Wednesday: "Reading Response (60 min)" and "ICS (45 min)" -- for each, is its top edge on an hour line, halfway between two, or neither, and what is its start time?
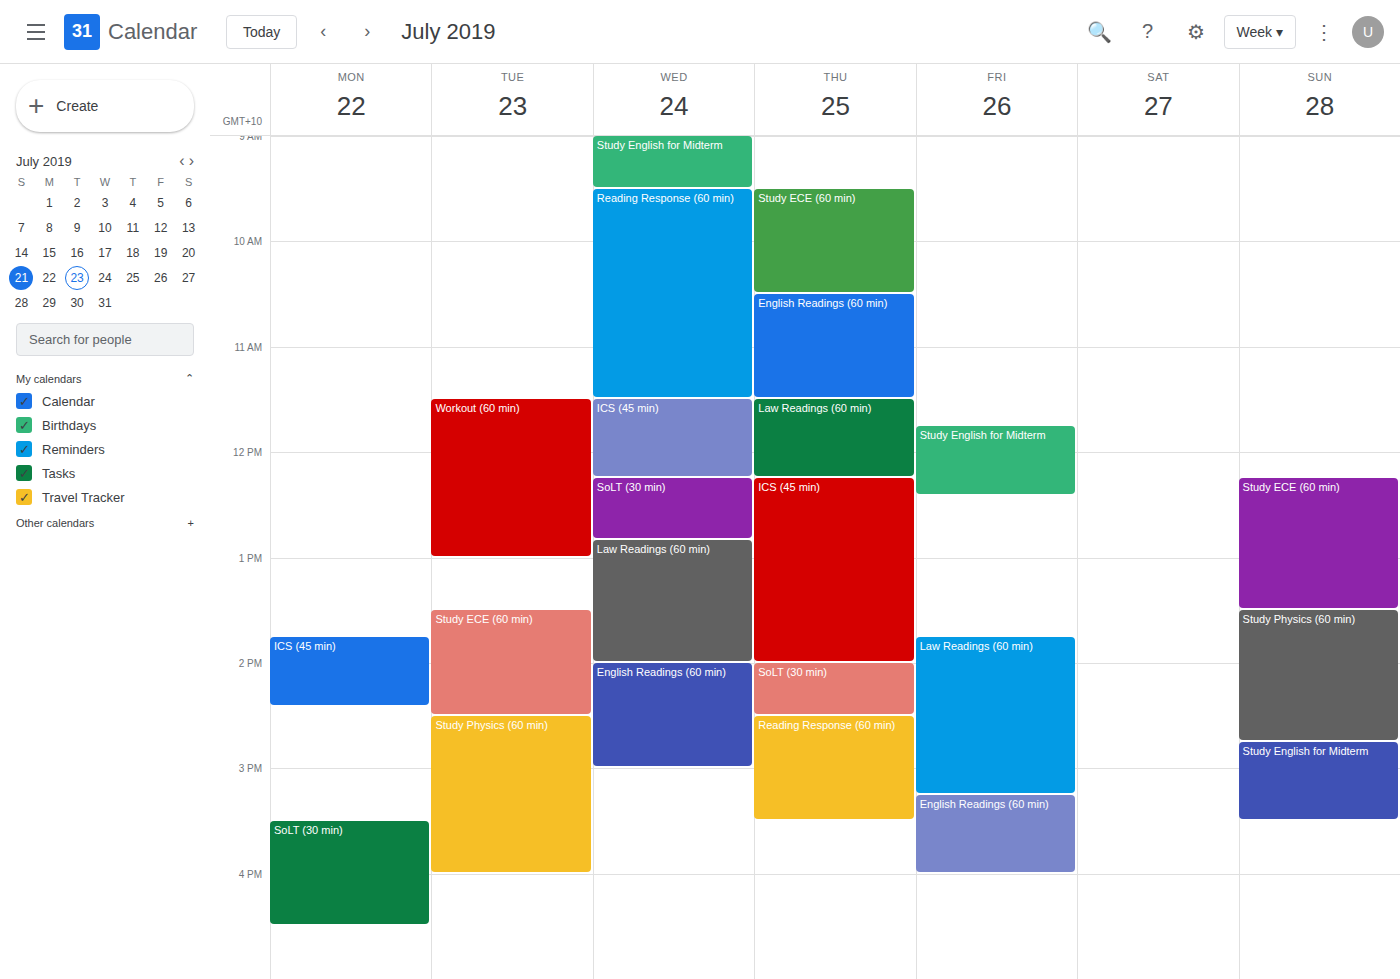
"Reading Response (60 min)": 9:30 AM, halfway between the 9 AM and 10 AM lines. "ICS (45 min)": 11:30 AM, halfway between the 11 AM and 12 PM lines.